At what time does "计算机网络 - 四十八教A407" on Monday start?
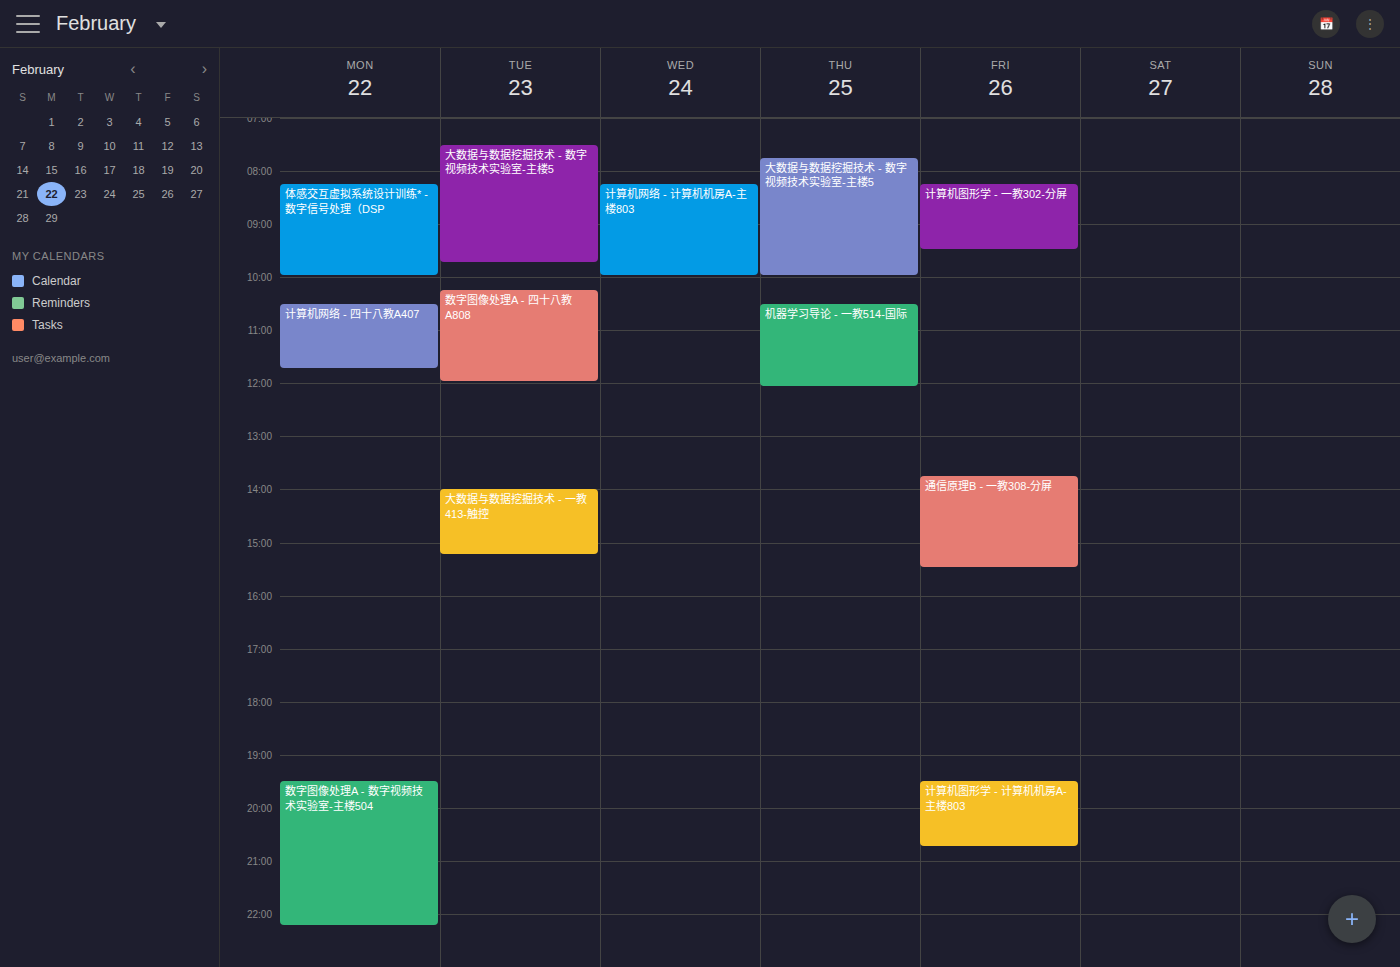
10:30 AM